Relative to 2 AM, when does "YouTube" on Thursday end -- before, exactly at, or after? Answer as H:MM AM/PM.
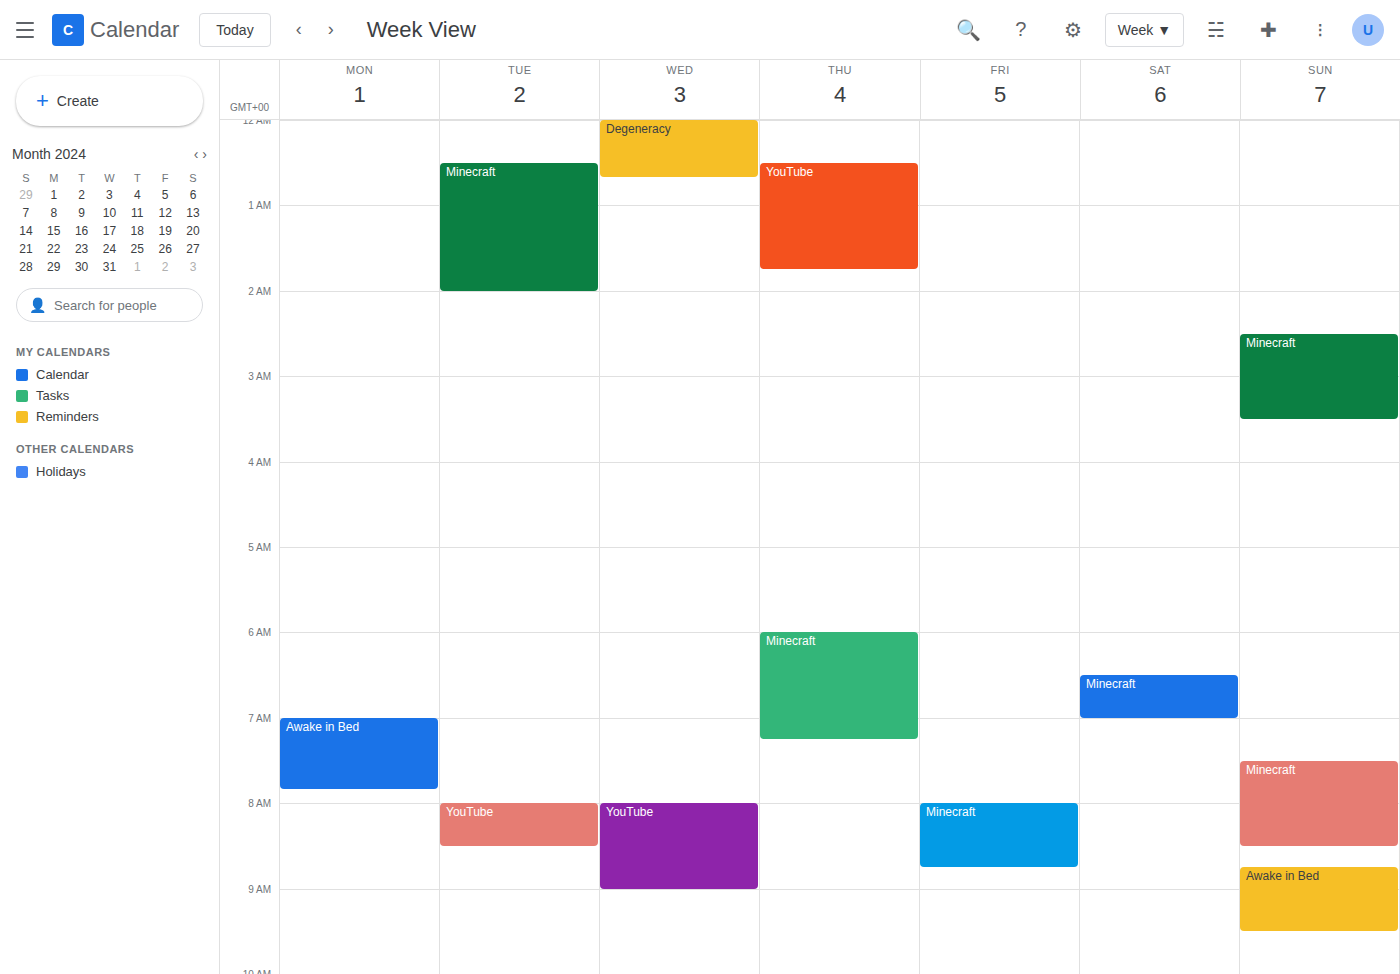
1:45 AM -- before 2 AM, 15 minutes above the 2 AM line.